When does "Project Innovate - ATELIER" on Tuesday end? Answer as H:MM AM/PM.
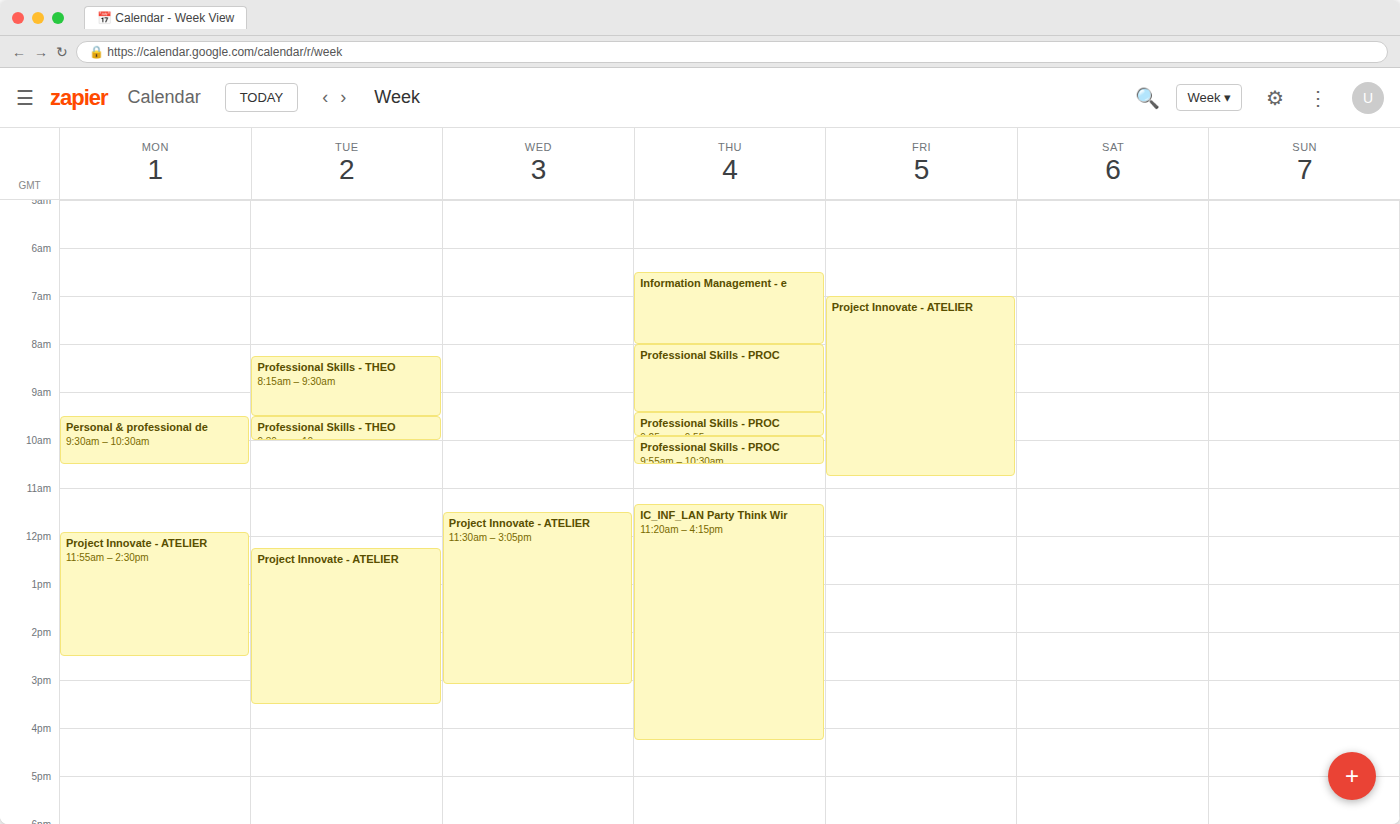
3:30 PM